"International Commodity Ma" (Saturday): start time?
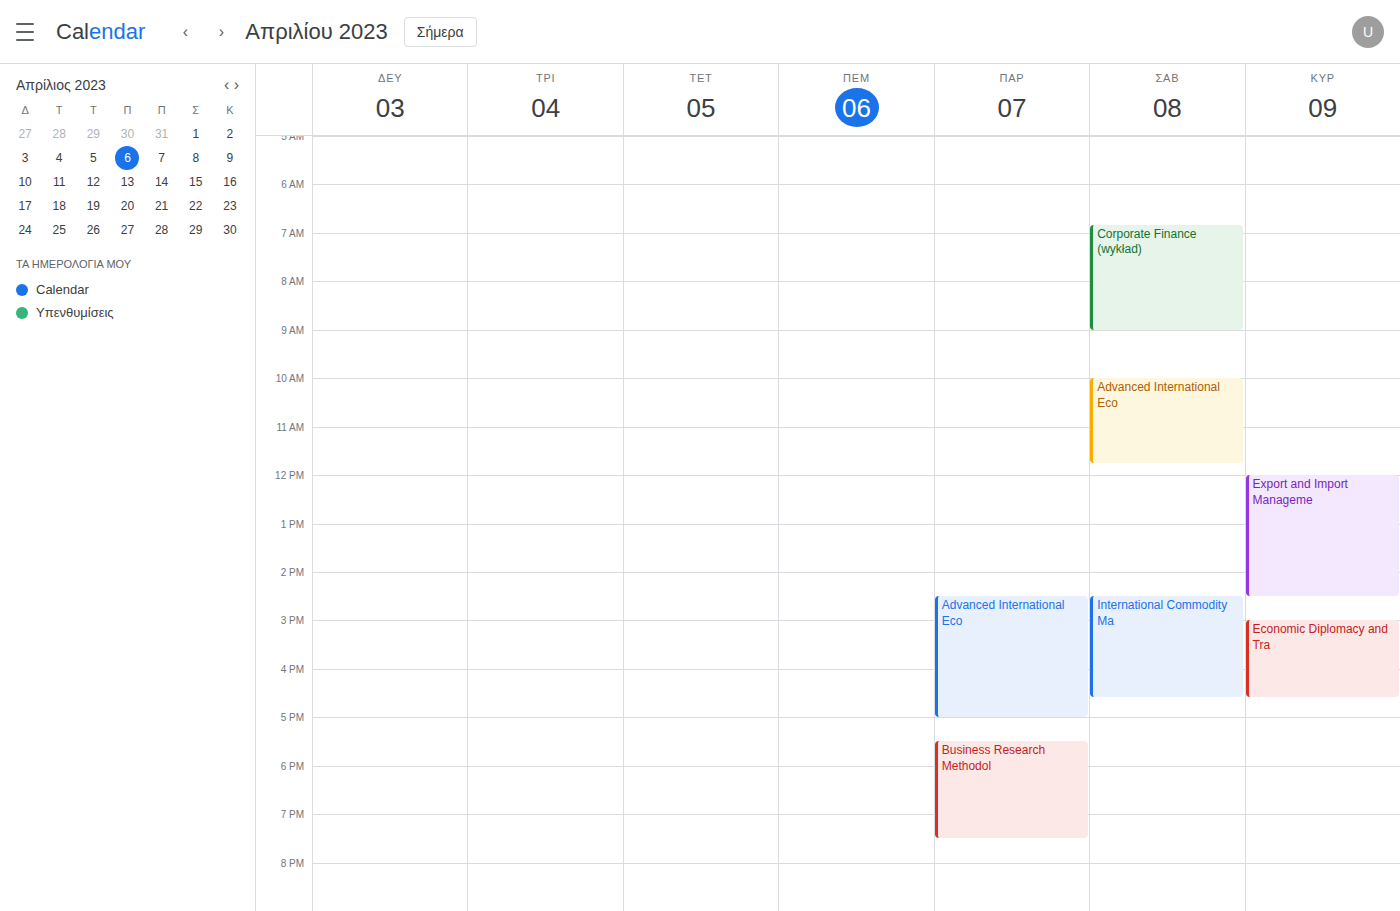
2:30 PM